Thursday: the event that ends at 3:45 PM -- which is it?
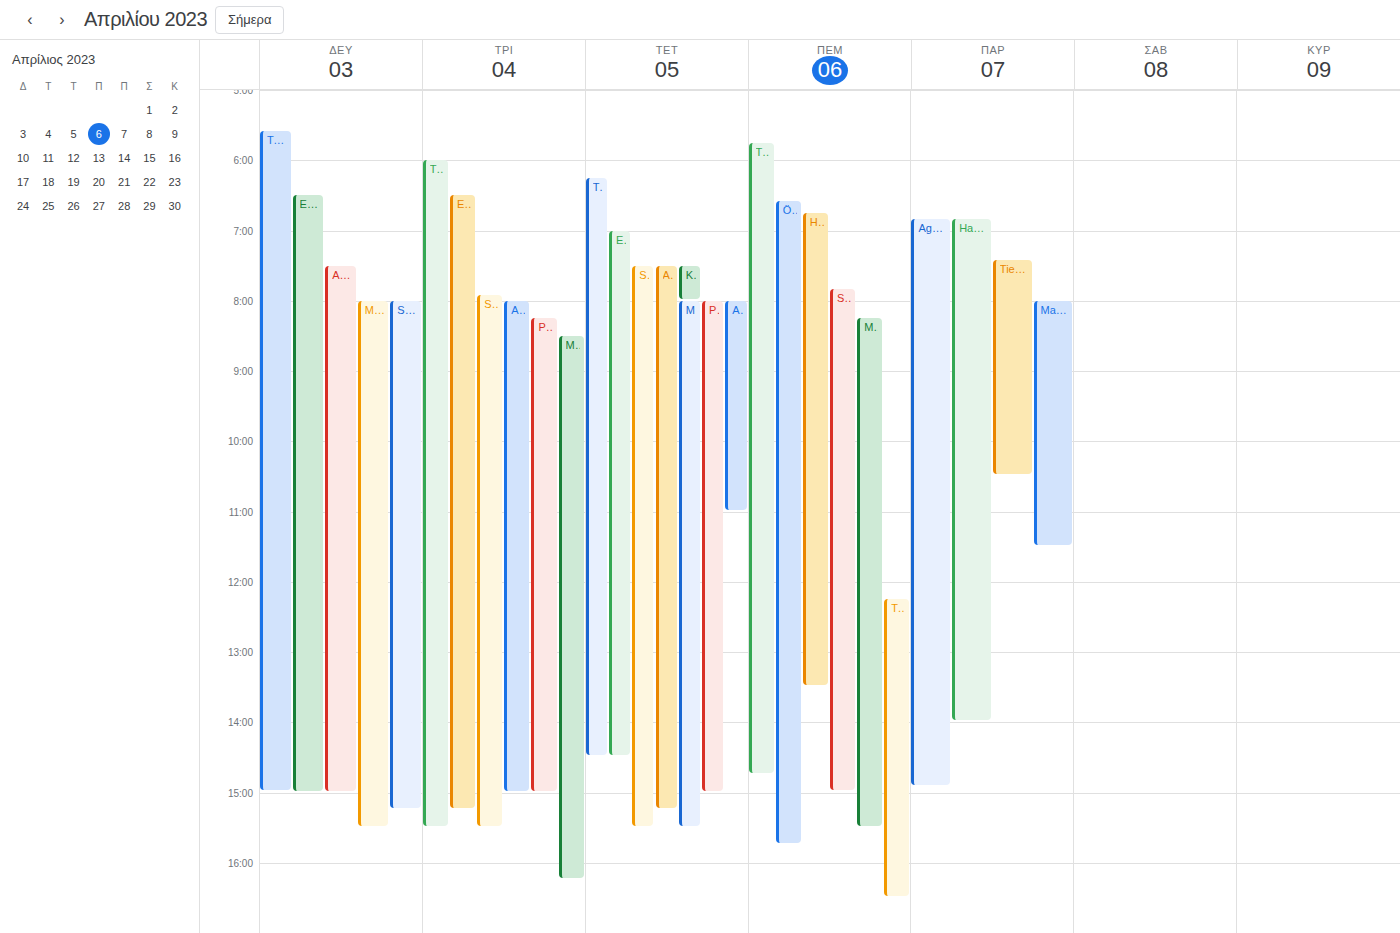
"Ökologische Landwirtschaft"